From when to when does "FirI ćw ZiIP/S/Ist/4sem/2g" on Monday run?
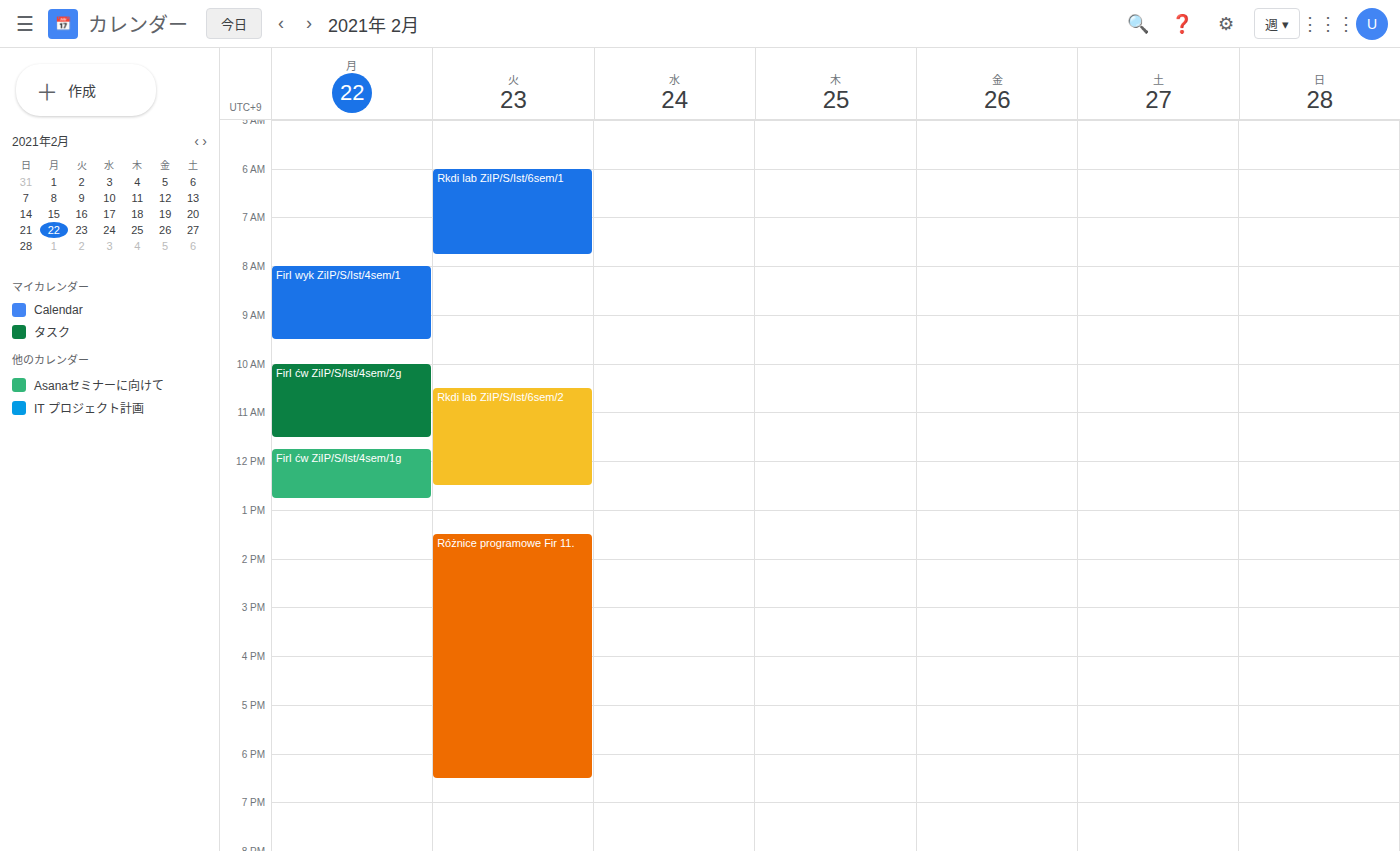
10:00 AM to 11:30 AM